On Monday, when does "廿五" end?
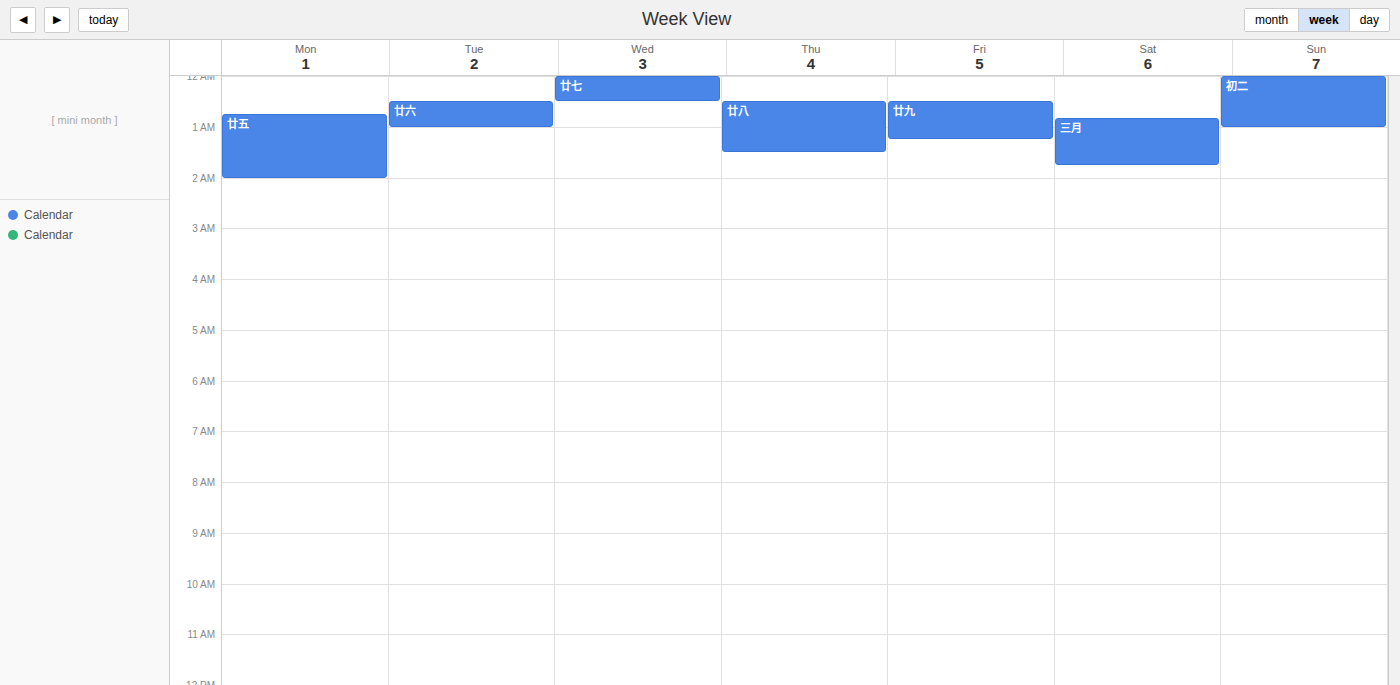
2:00 AM